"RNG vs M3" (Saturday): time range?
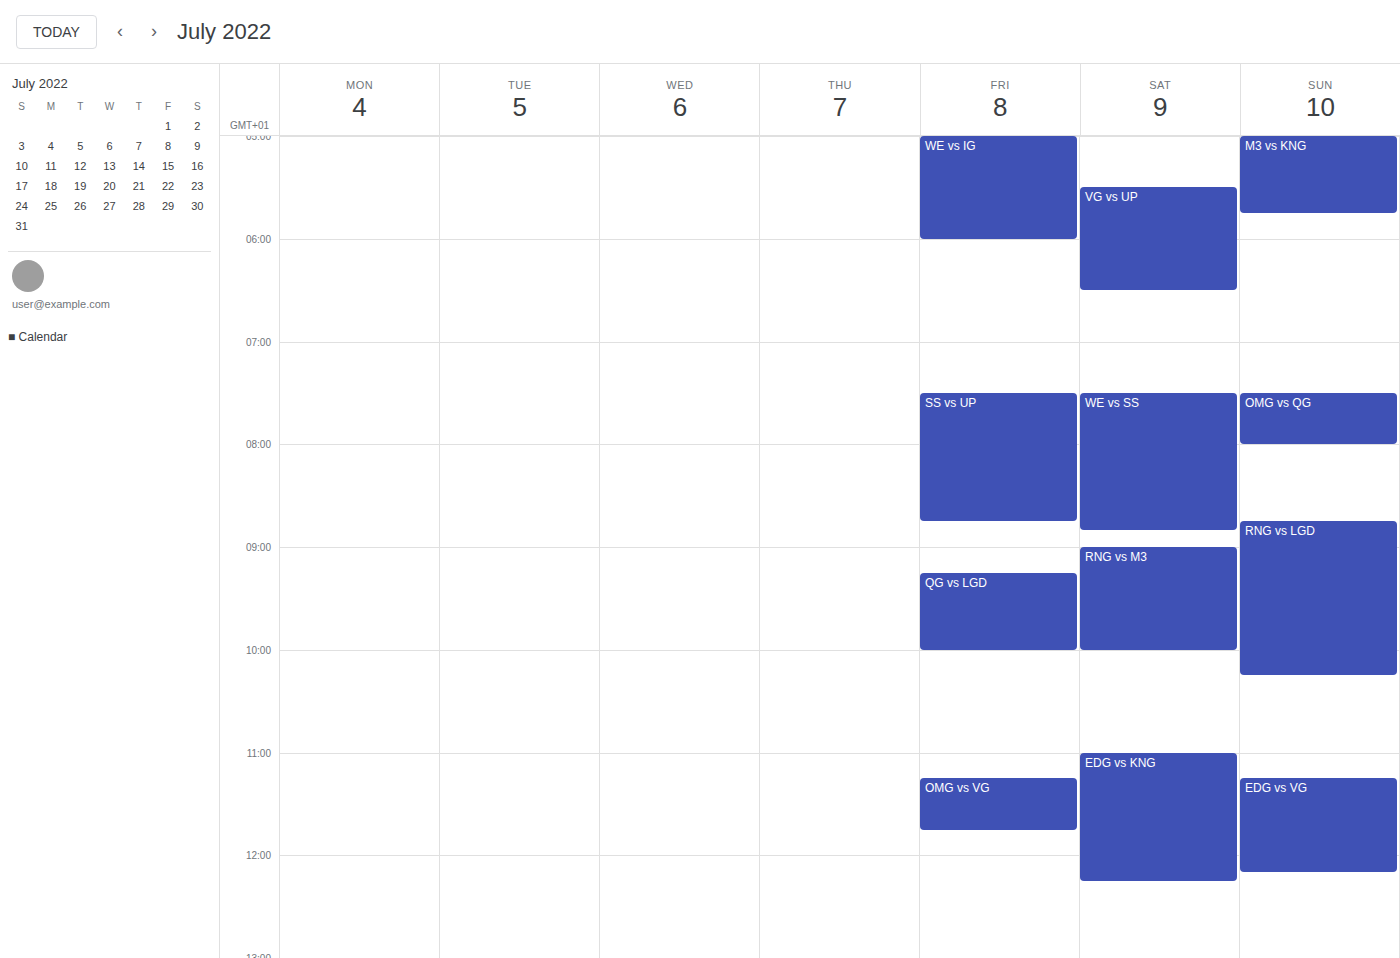
9:00 AM to 10:00 AM